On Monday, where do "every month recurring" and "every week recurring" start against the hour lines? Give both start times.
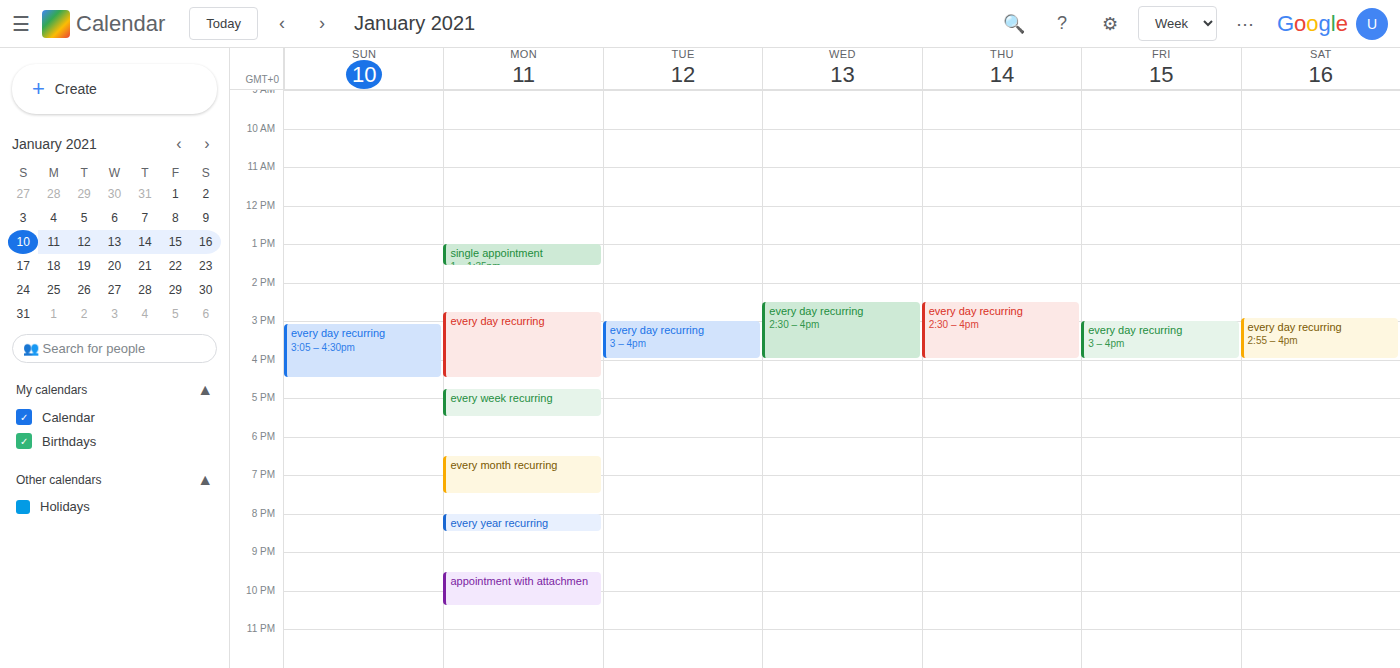
"every month recurring": 6:30 PM, halfway between the 6 PM and 7 PM lines. "every week recurring": 4:45 PM, neither: three quarters of the way from the 4 PM line to the 5 PM line.